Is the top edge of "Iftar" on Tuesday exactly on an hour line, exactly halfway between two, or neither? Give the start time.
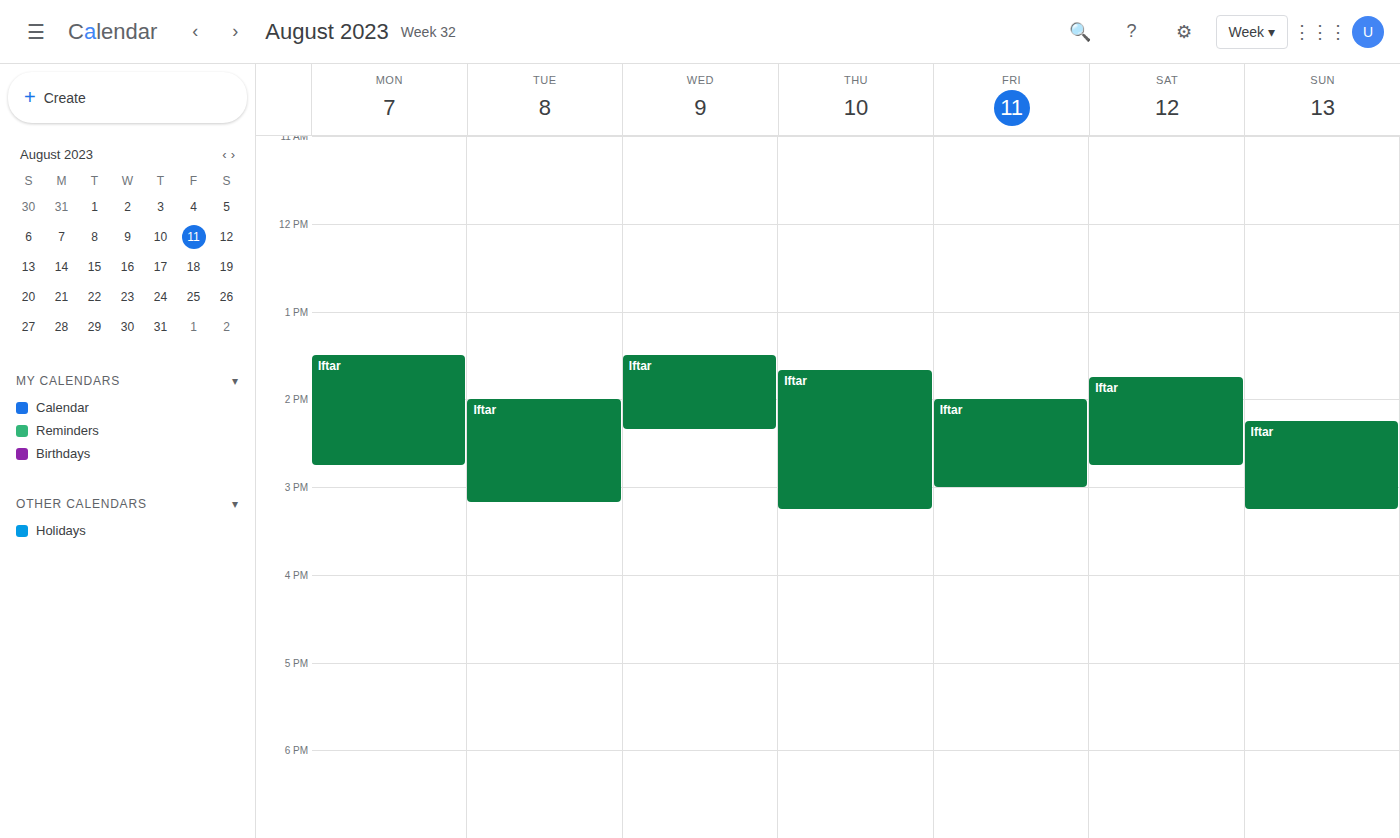
2:00 PM -- exactly on the 2 PM line.